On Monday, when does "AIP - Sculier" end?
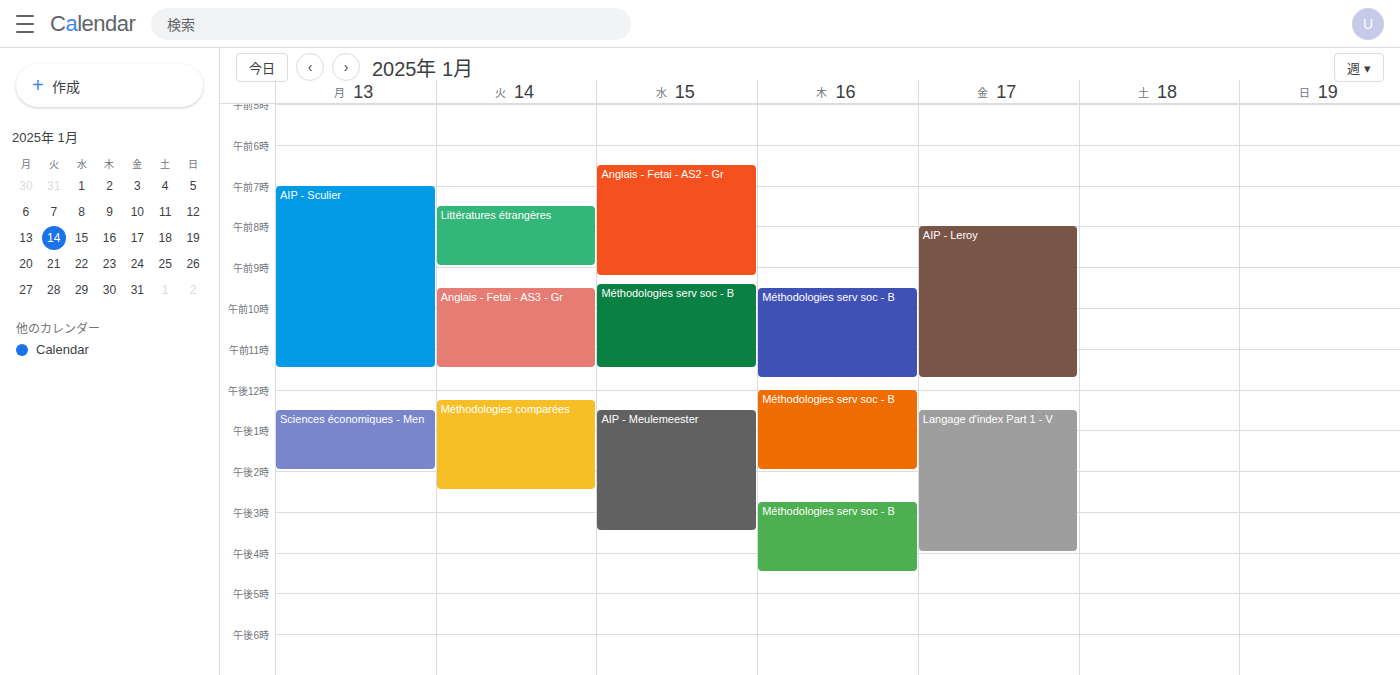
11:30 AM